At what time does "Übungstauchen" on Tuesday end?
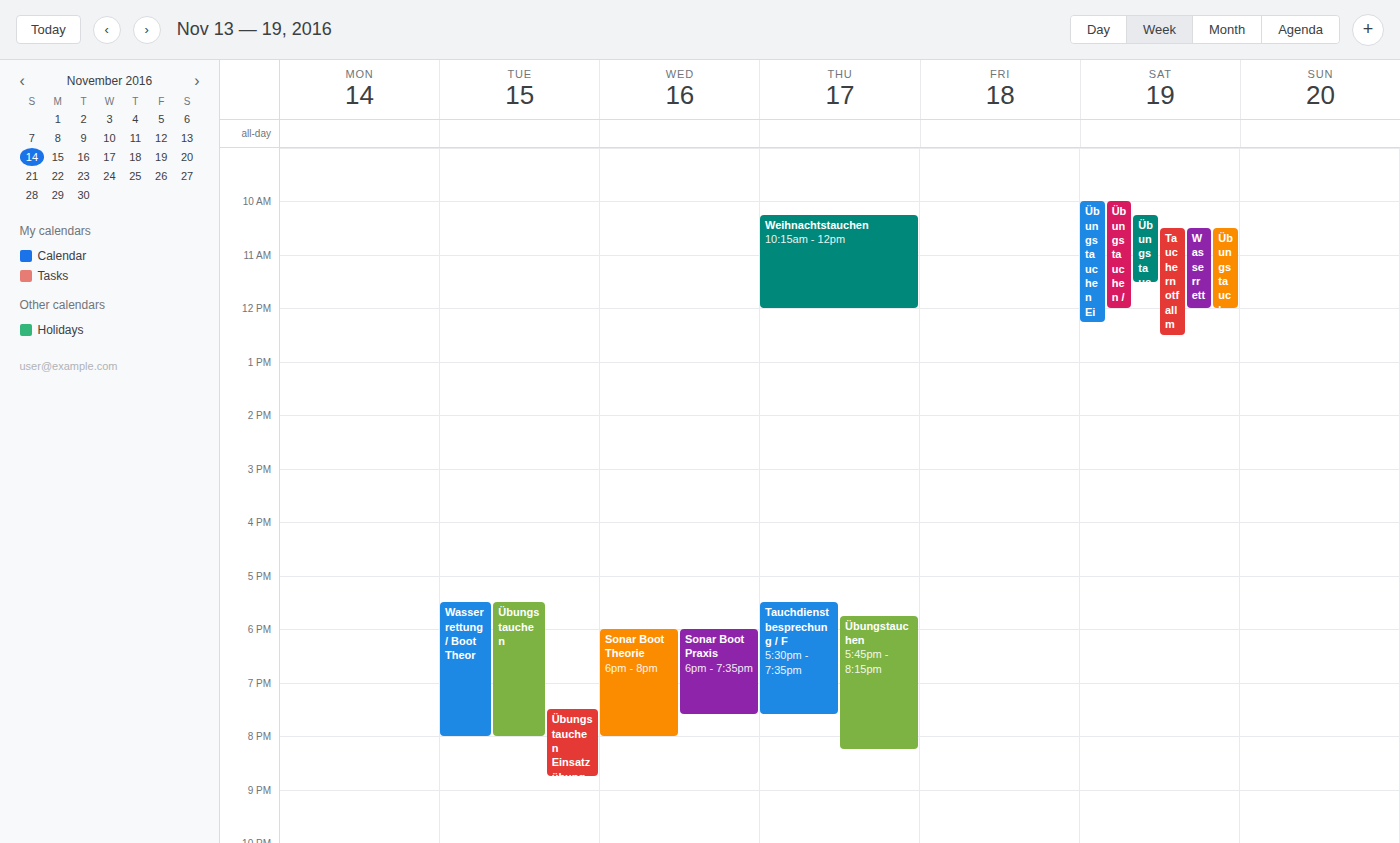
8:00 PM